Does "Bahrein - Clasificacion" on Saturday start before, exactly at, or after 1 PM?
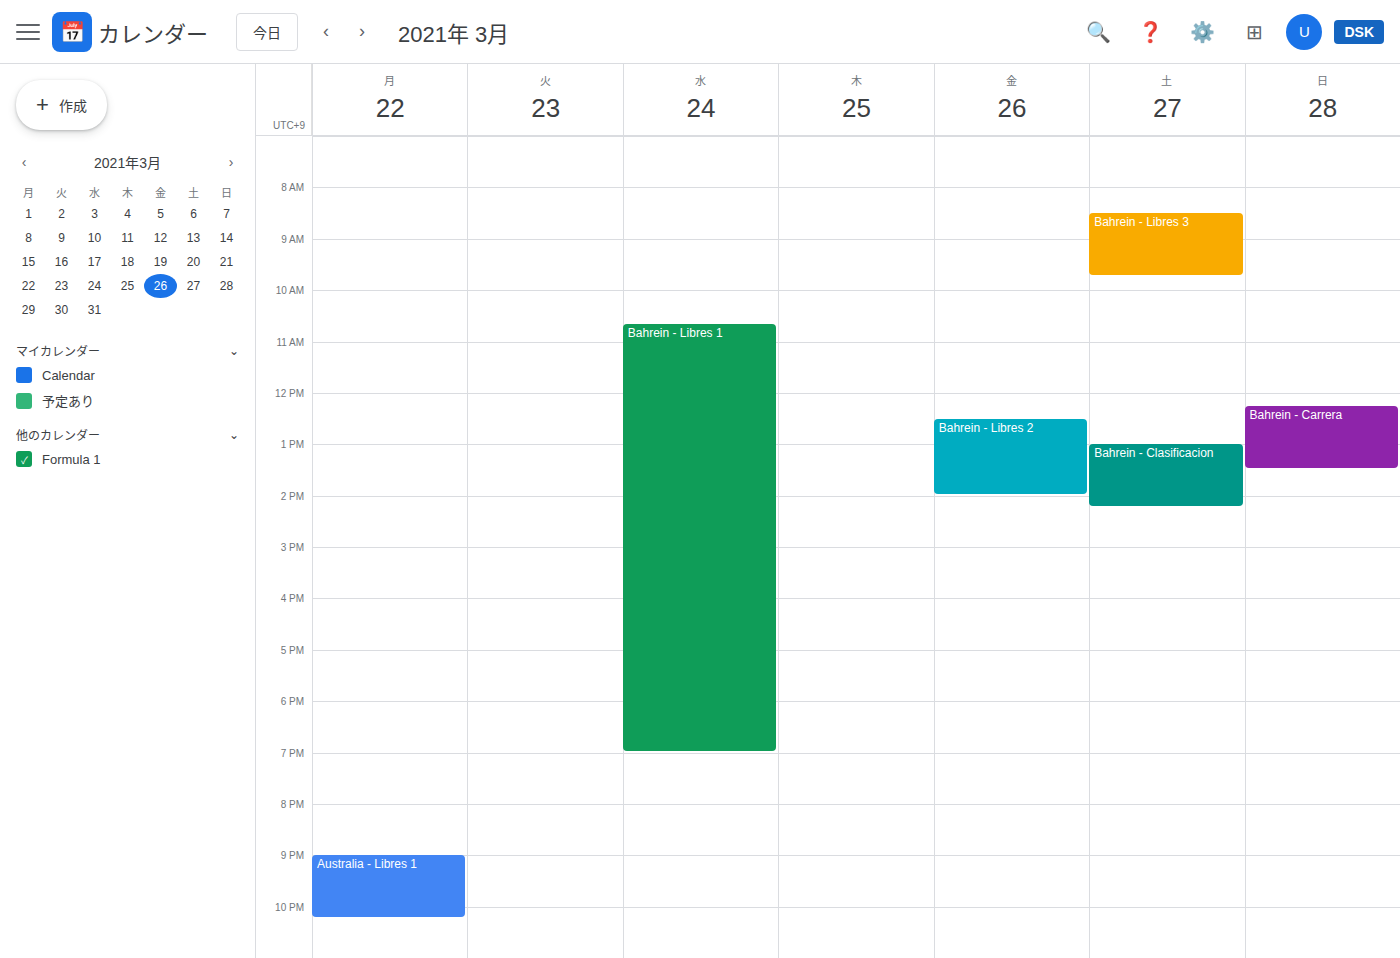
1:00 PM -- exactly at 1 PM, on the 1 PM line.